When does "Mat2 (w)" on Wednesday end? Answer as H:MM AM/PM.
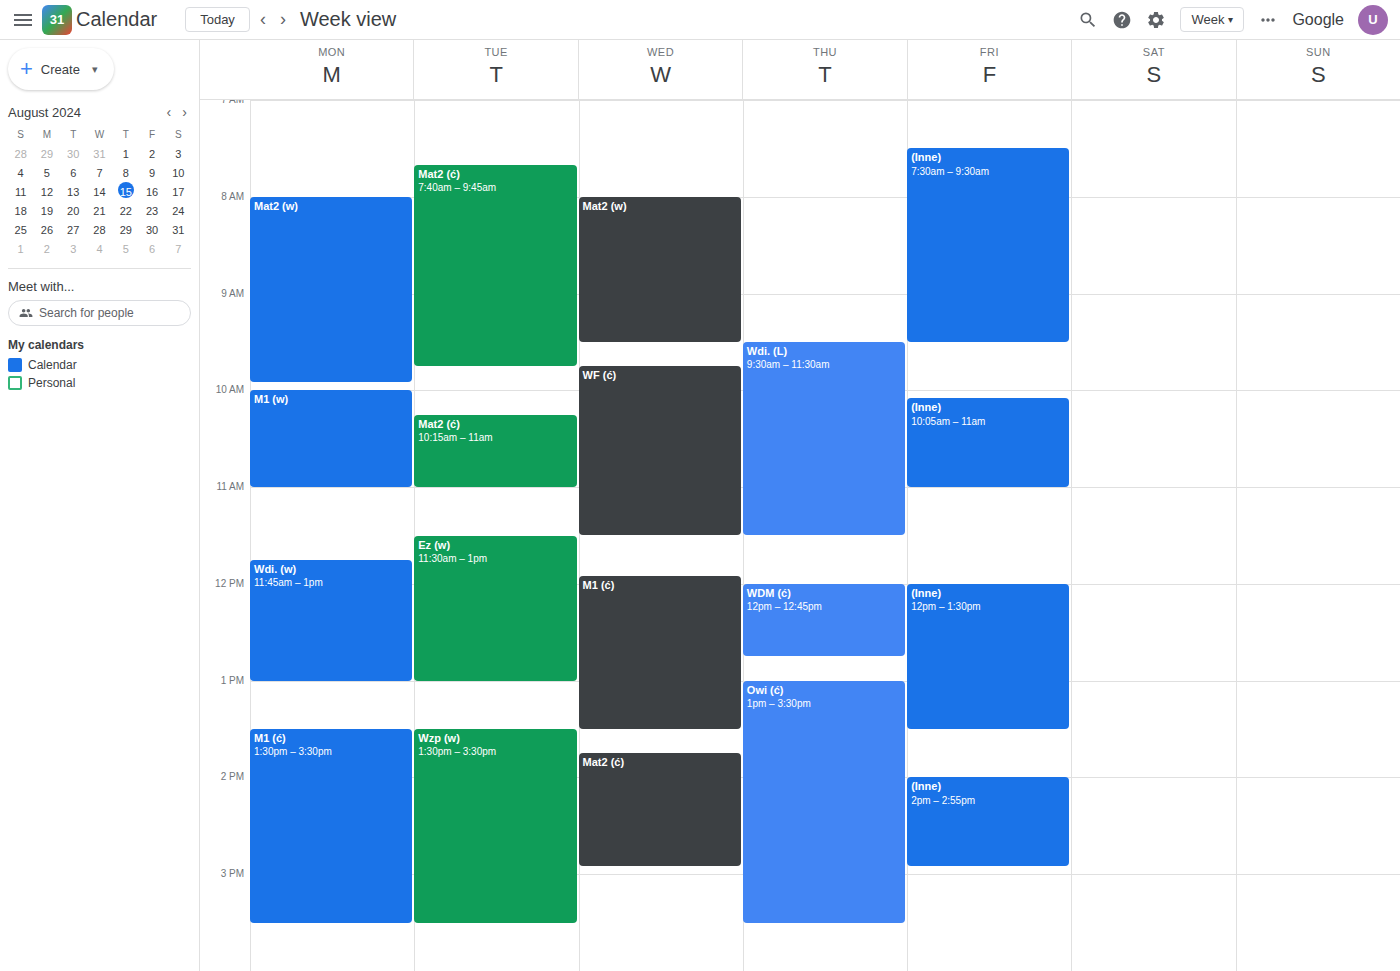
9:30 AM